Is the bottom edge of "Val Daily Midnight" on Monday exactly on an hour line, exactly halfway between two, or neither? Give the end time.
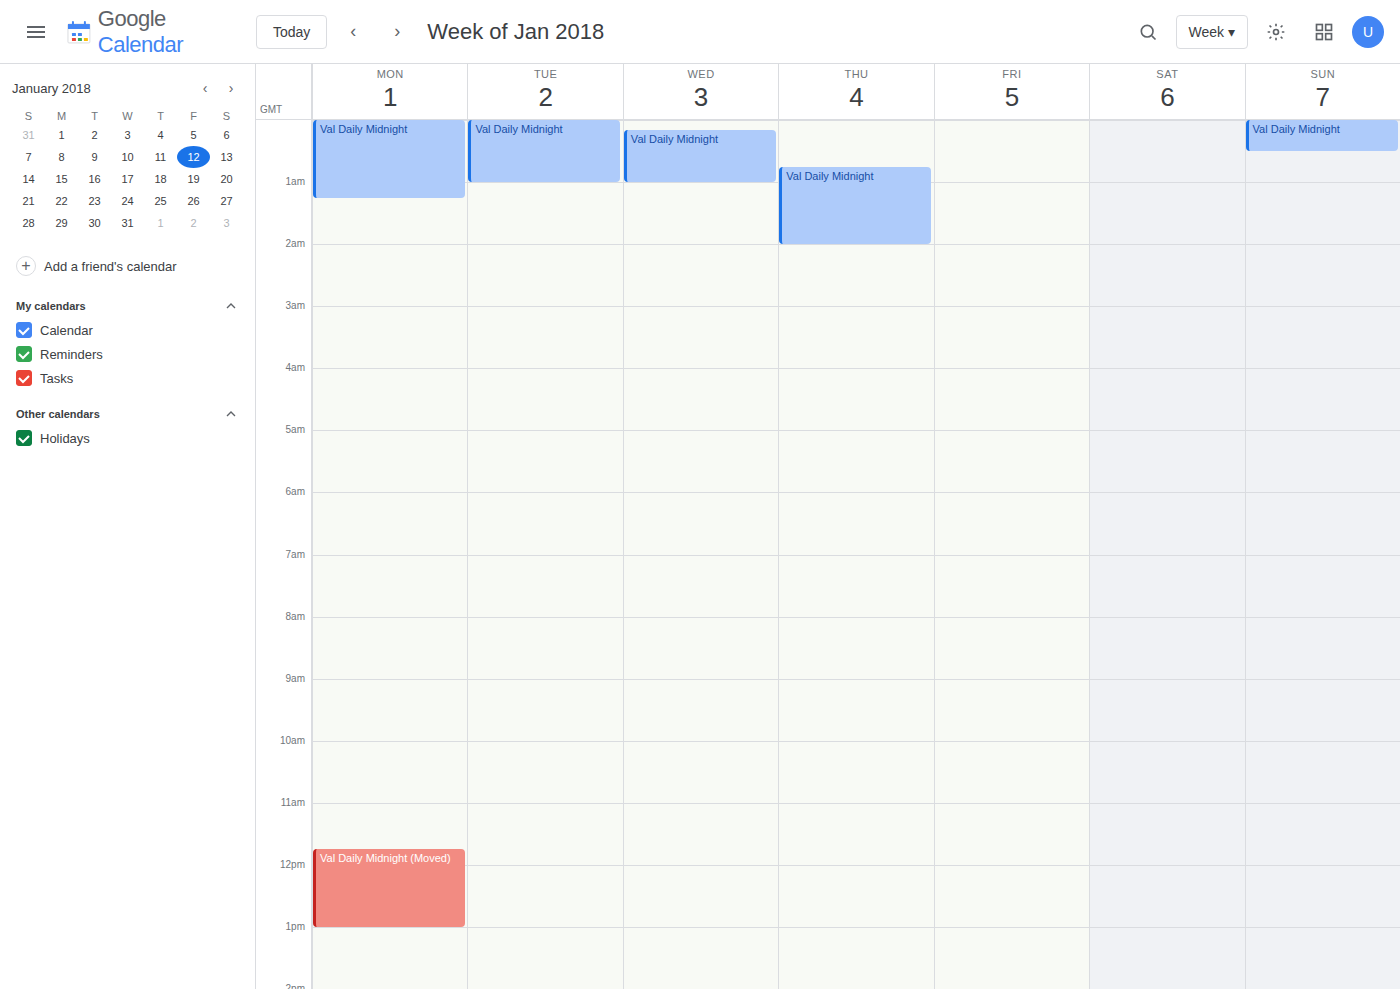
1:15 AM -- neither: a quarter of the way from the 1 AM line to the 2 AM line.